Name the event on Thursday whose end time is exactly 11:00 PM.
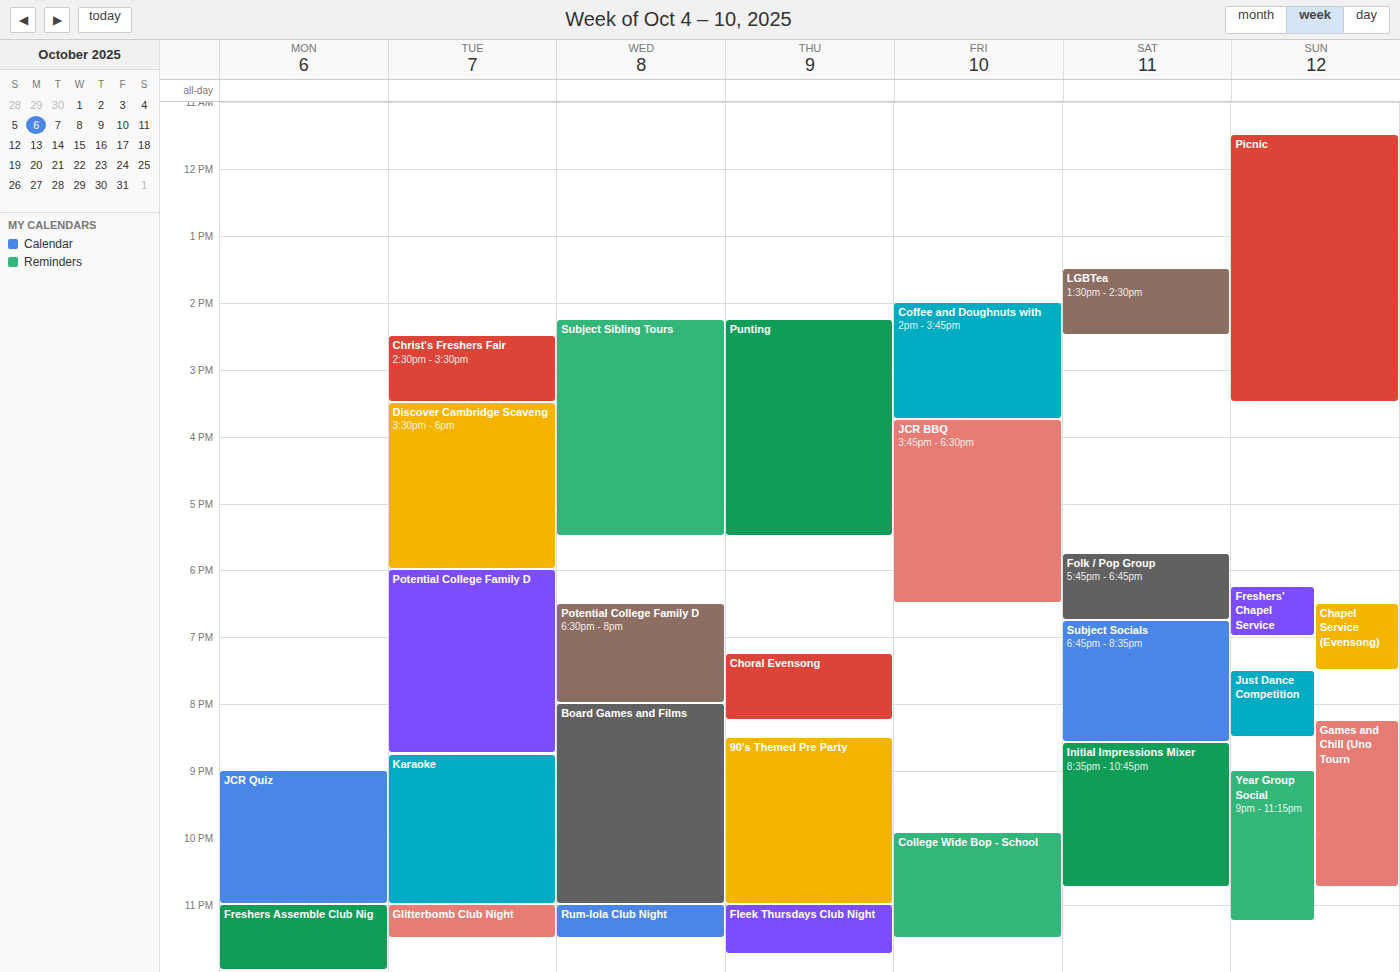
"90's Themed Pre Party"